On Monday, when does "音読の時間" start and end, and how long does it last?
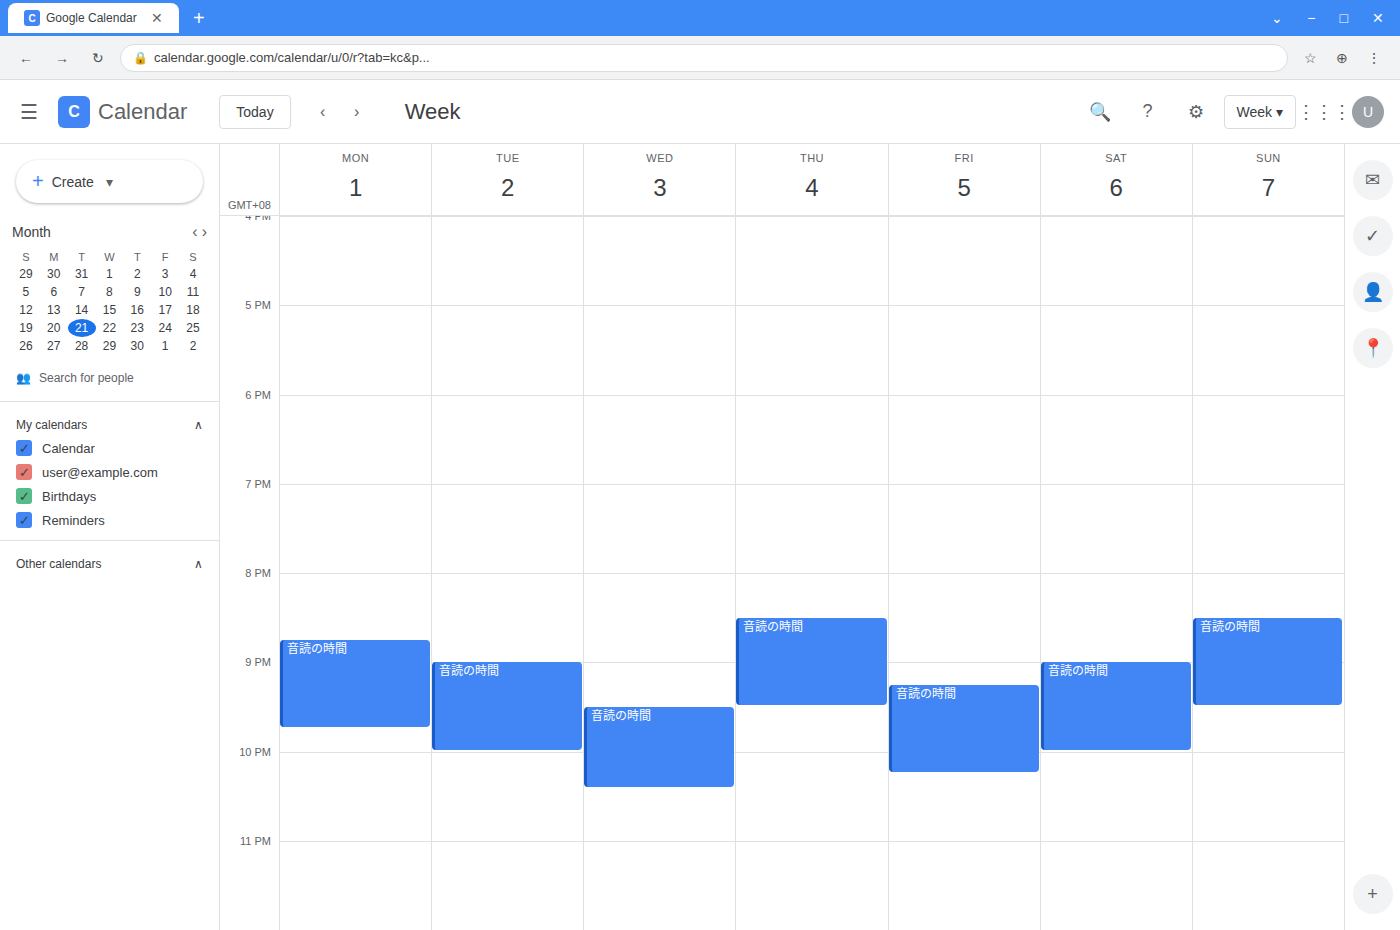
8:45 PM to 9:45 PM, 1 hour